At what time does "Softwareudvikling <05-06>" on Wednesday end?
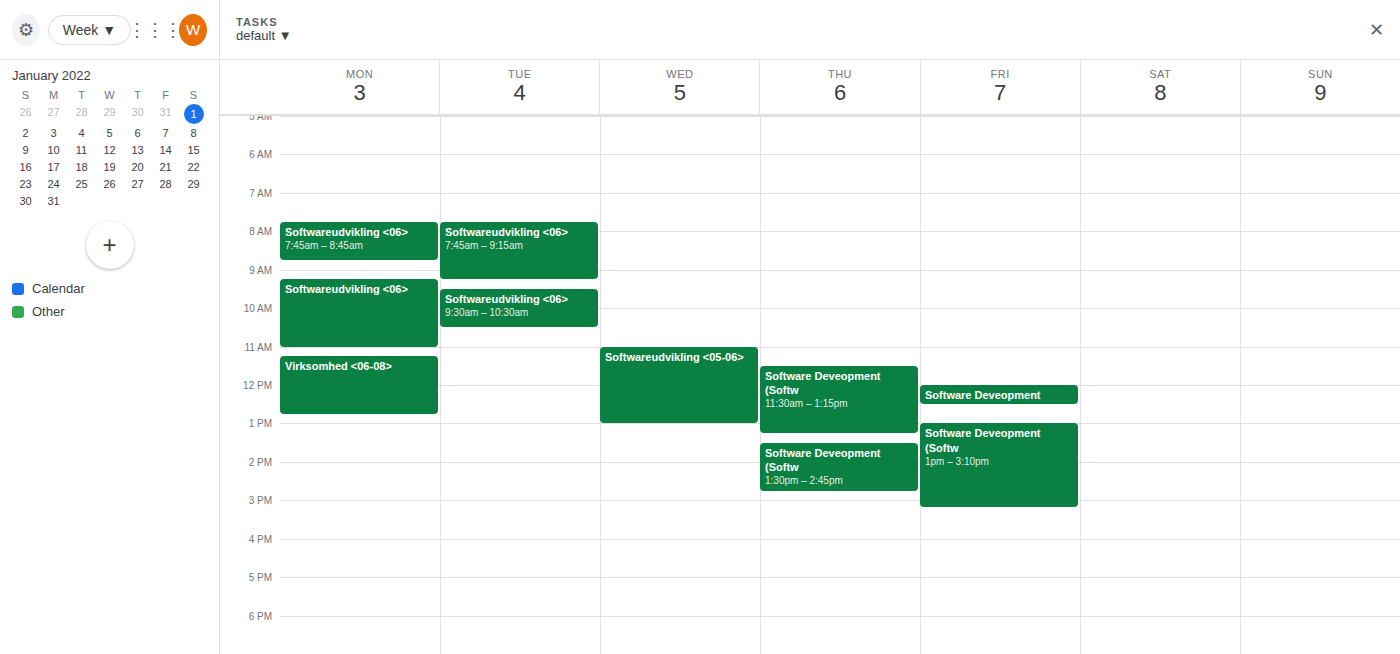
1:00 PM